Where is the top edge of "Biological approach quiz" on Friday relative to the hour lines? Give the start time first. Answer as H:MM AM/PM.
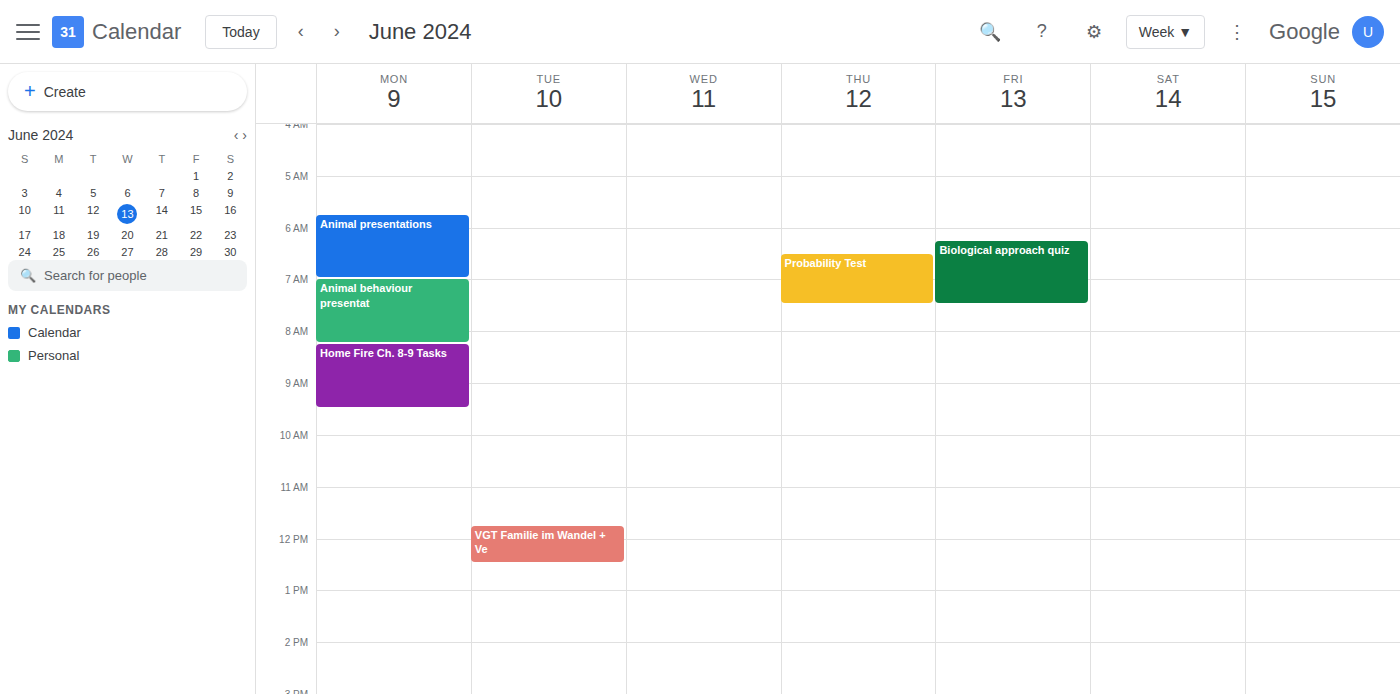
6:15 AM -- neither: a quarter of the way from the 6 AM line to the 7 AM line.